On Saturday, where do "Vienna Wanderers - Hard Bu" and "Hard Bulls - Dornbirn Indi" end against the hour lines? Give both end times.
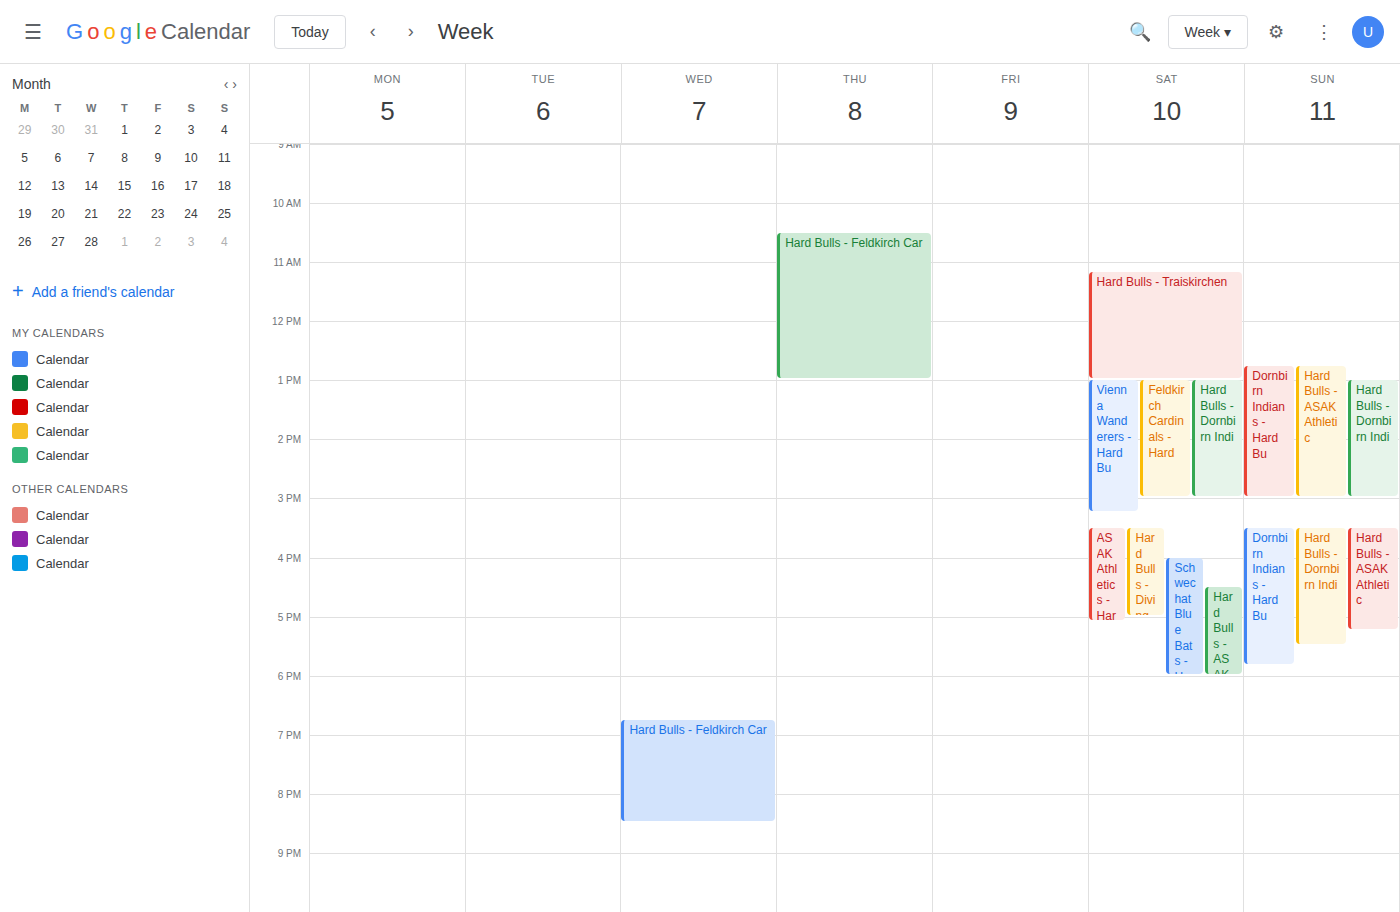
"Vienna Wanderers - Hard Bu": 3:15 PM, neither: a quarter of the way from the 3 PM line to the 4 PM line. "Hard Bulls - Dornbirn Indi": 3:00 PM, exactly on the 3 PM line.